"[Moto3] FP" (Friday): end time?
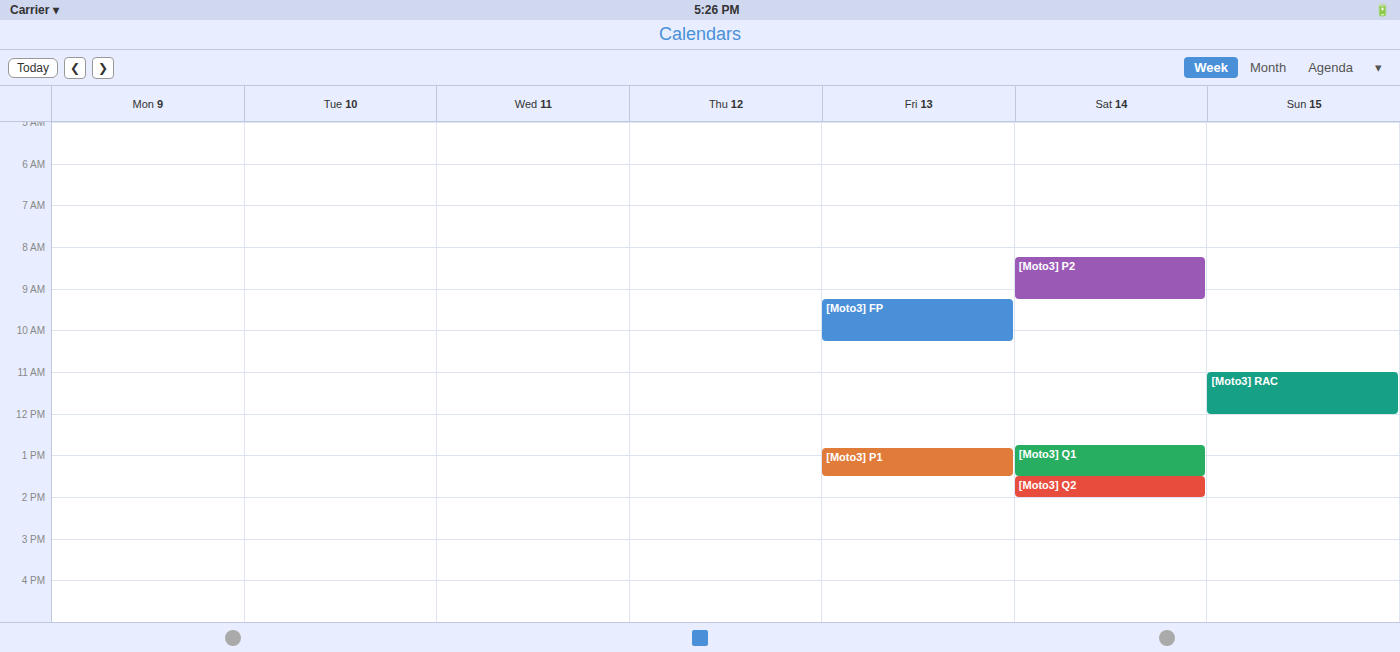
10:15 AM